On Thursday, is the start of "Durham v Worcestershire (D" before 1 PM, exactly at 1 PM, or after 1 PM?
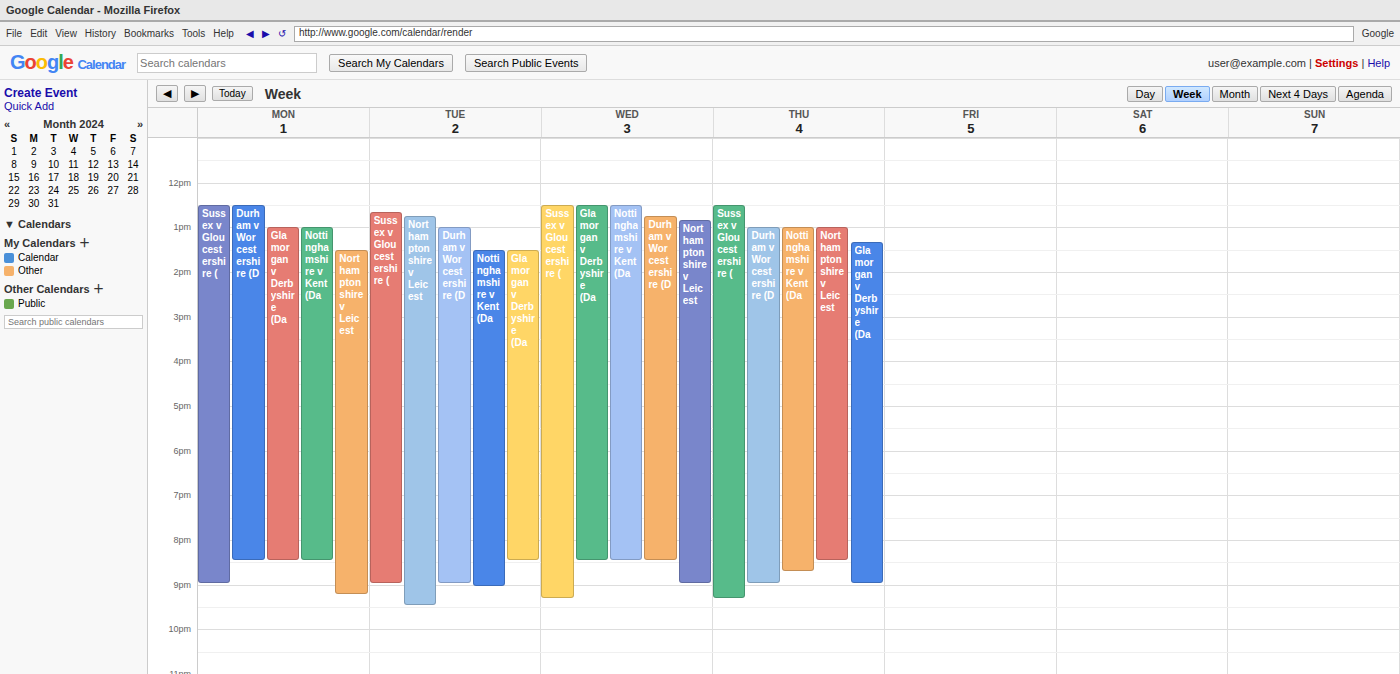
1:00 PM -- exactly at 1 PM, on the 1 PM line.